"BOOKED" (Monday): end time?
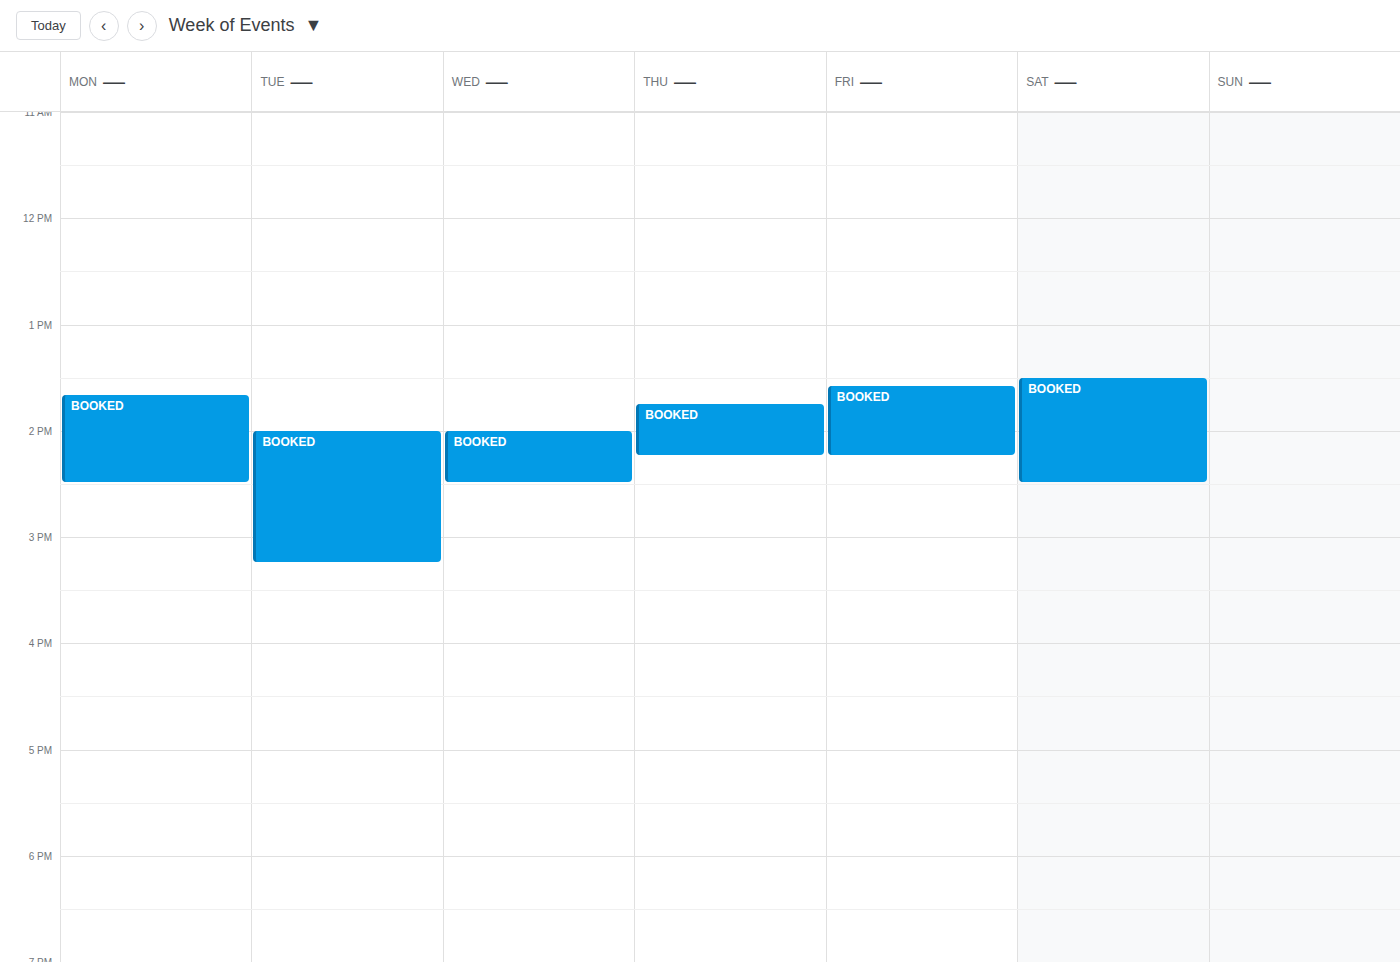
2:30 PM